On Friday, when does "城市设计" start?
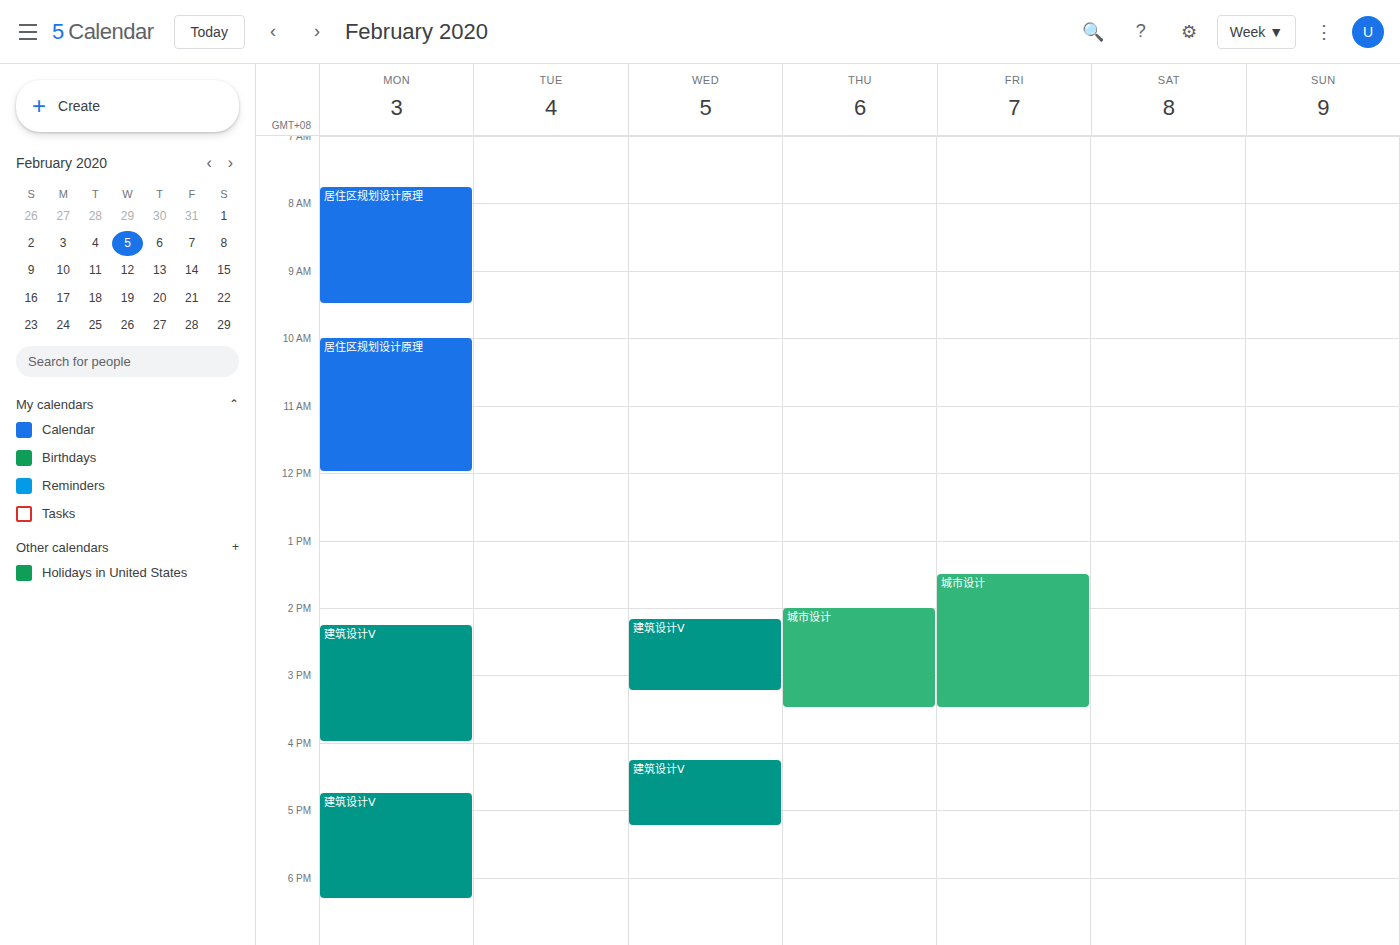
1:30 PM